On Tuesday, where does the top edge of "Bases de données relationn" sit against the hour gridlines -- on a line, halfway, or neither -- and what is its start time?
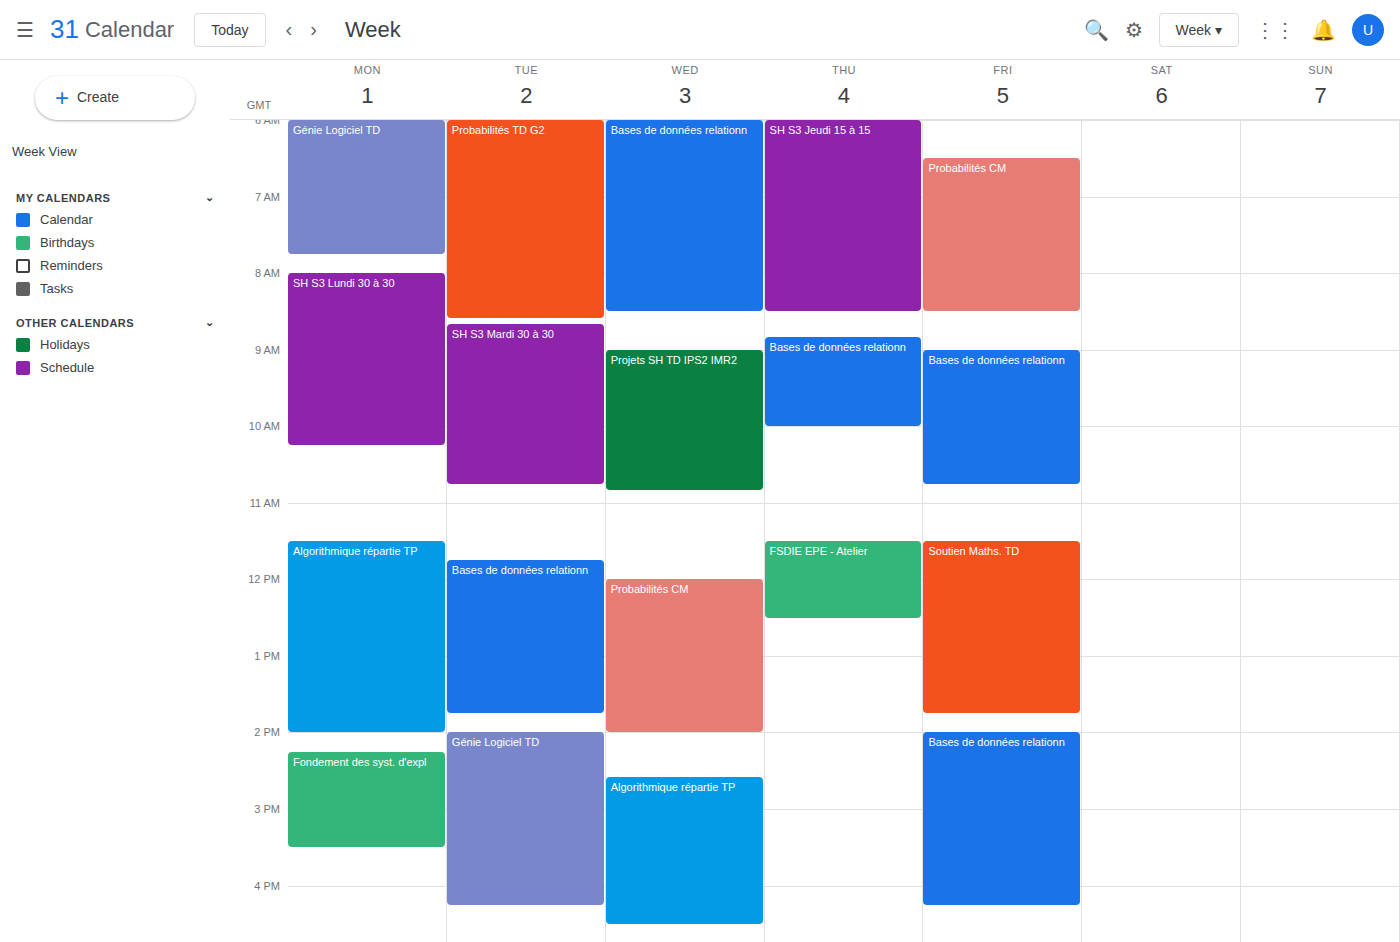
11:45 AM -- neither: three quarters of the way from the 11 AM line to the 12 PM line.